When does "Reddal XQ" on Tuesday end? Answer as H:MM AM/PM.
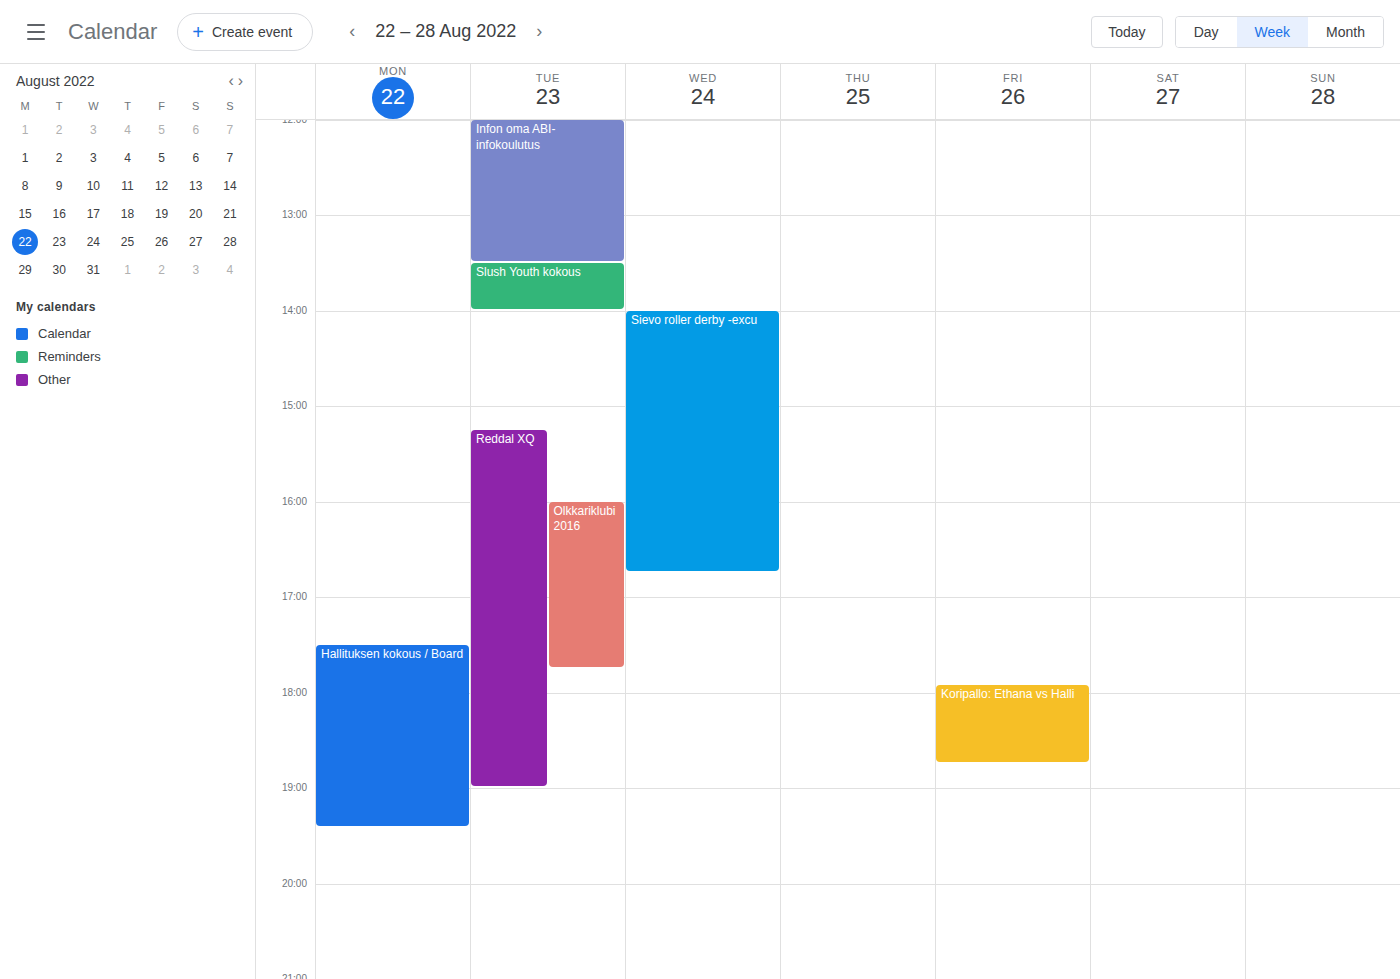
7:00 PM